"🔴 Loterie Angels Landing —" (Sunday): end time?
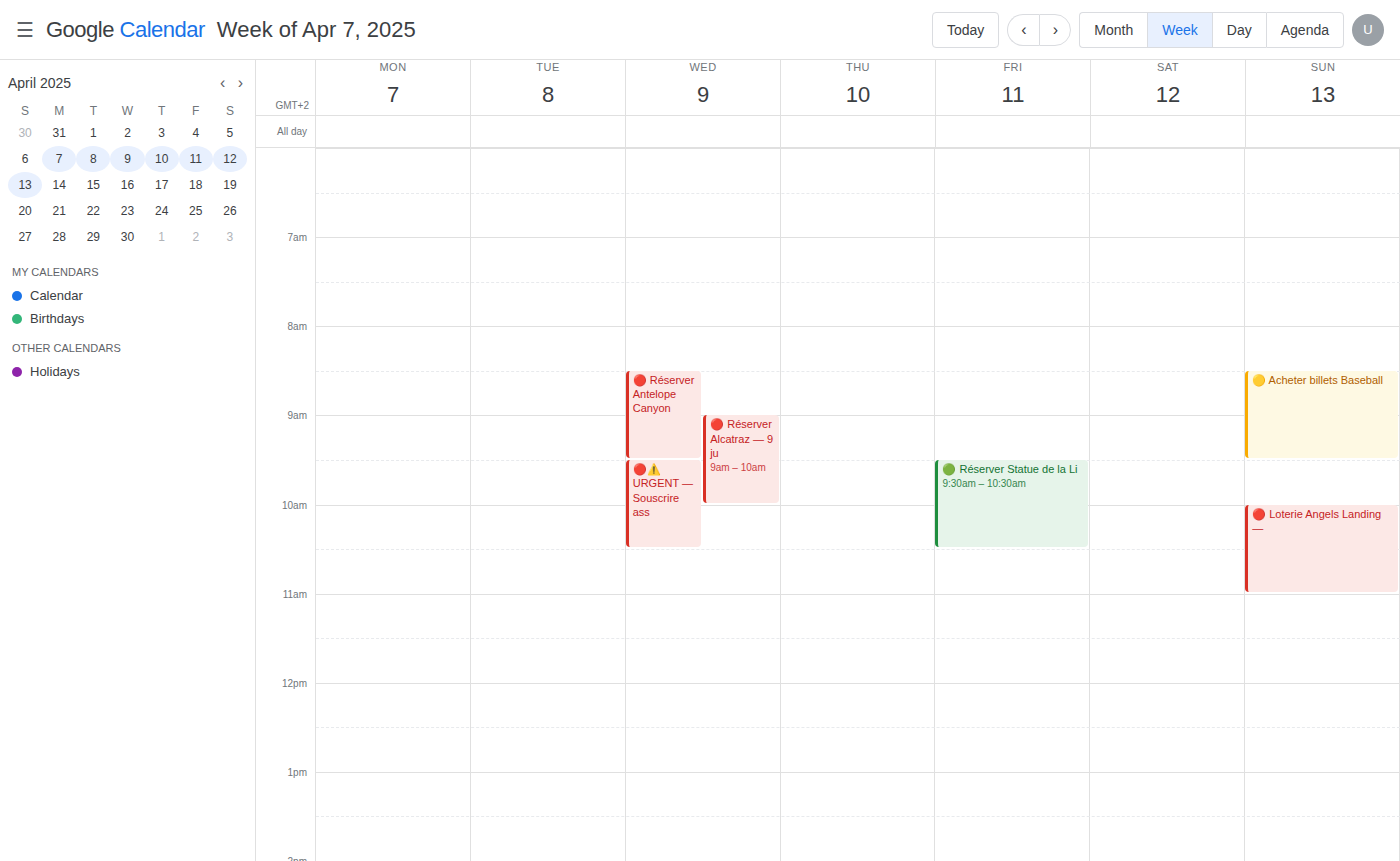
11:00 AM